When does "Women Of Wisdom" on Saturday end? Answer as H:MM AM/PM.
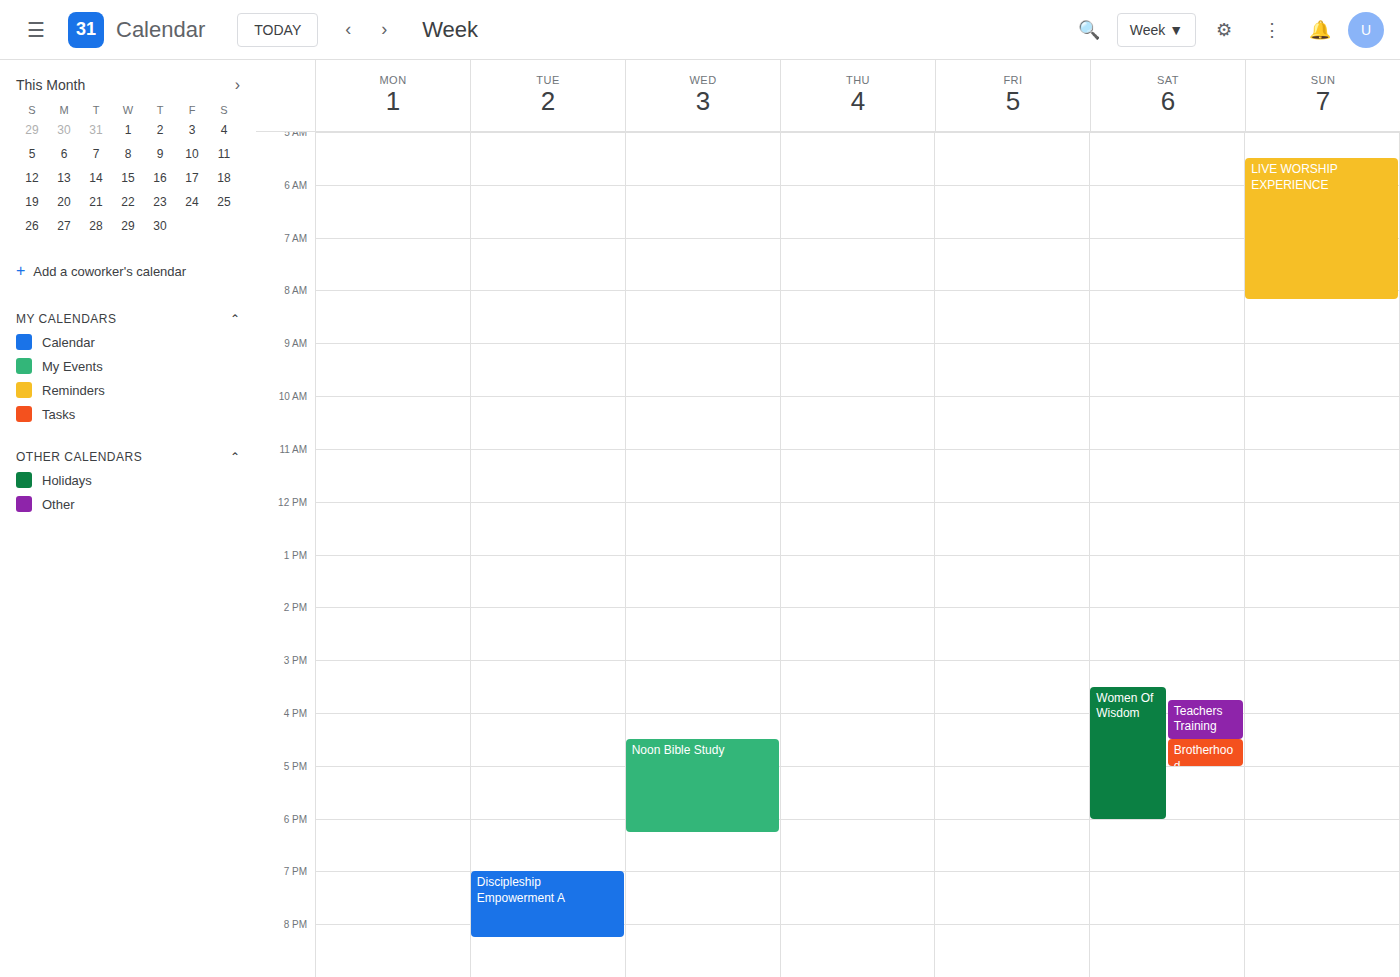
6:00 PM